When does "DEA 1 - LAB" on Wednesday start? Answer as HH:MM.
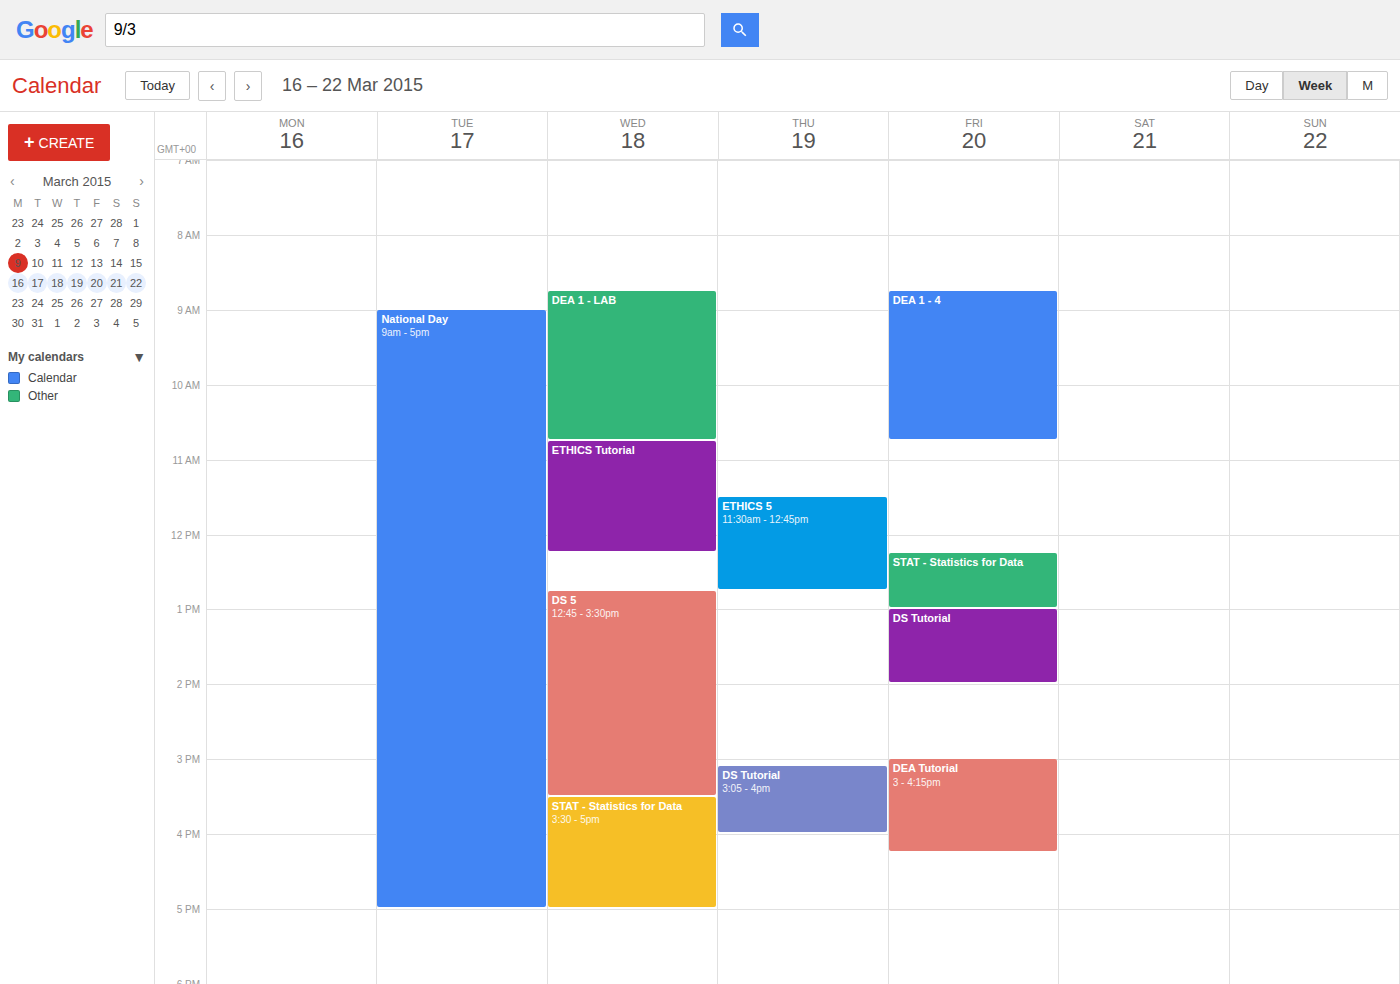
08:45